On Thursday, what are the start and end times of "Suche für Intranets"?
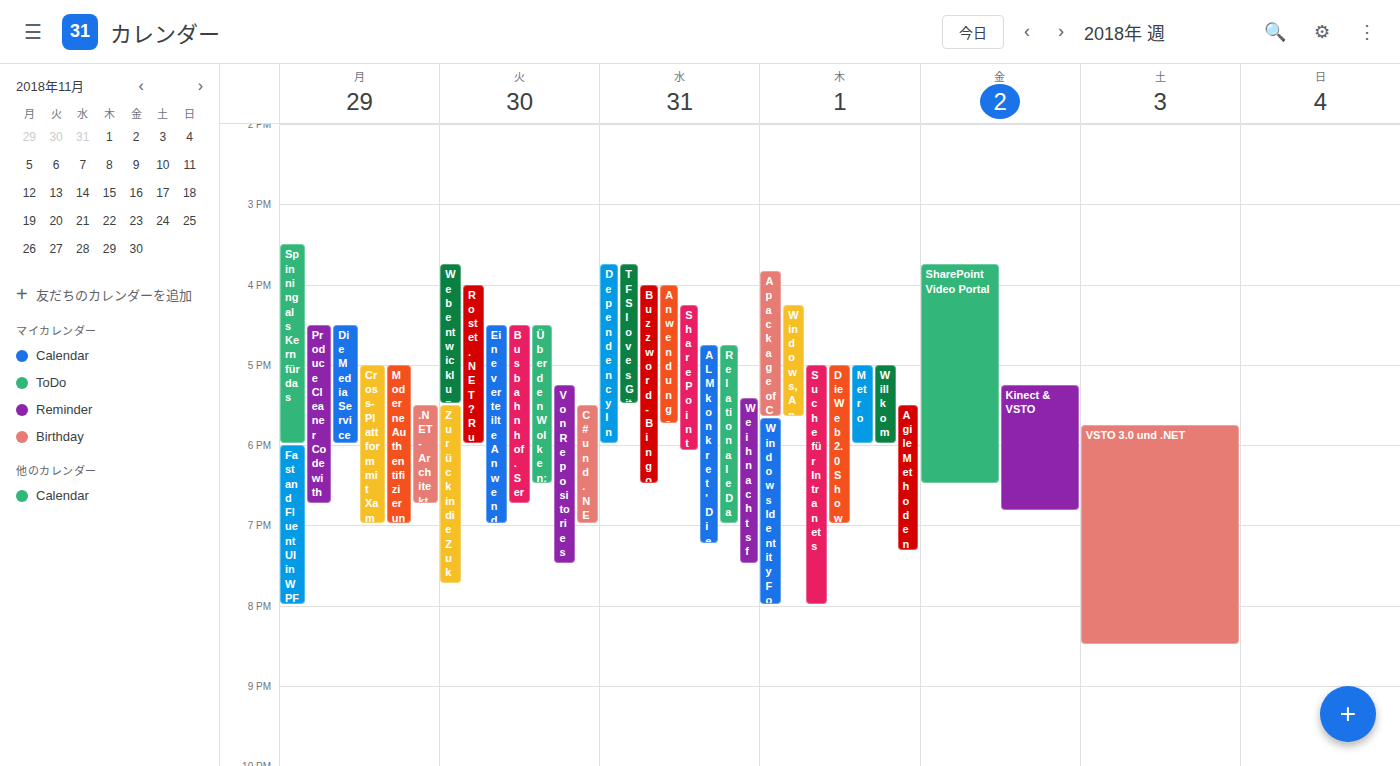
5:00 PM to 8:00 PM